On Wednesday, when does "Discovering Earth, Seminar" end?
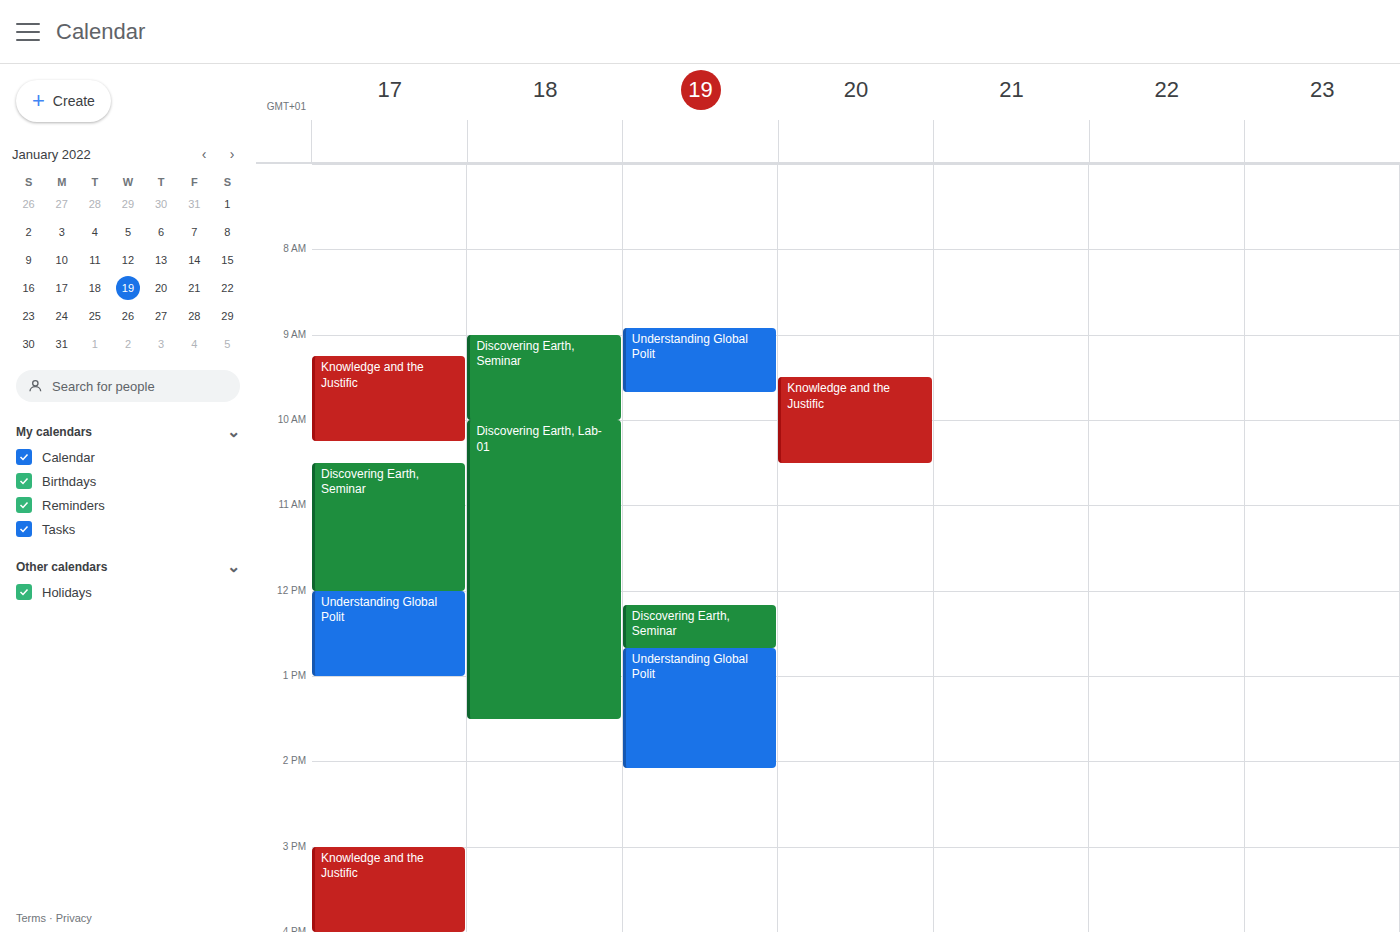
12:40